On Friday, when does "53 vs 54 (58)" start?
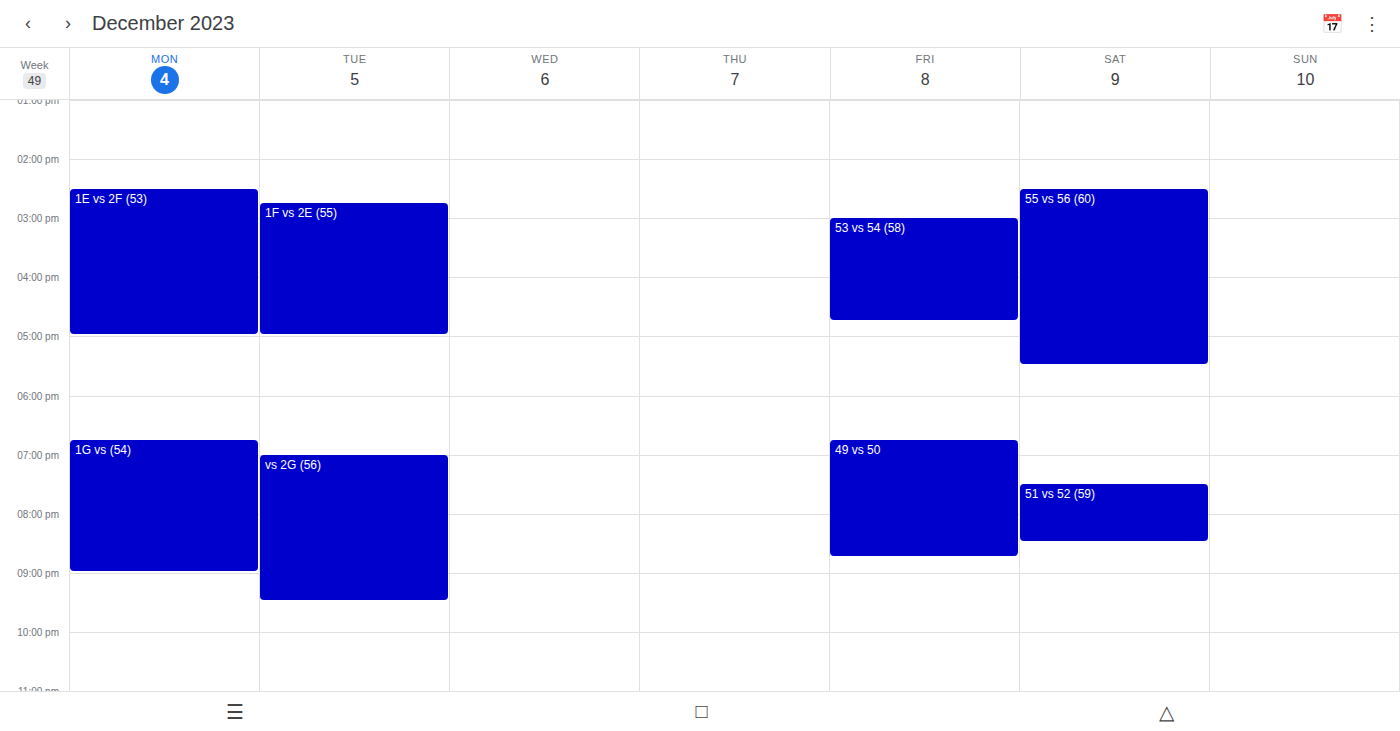
3:00 PM